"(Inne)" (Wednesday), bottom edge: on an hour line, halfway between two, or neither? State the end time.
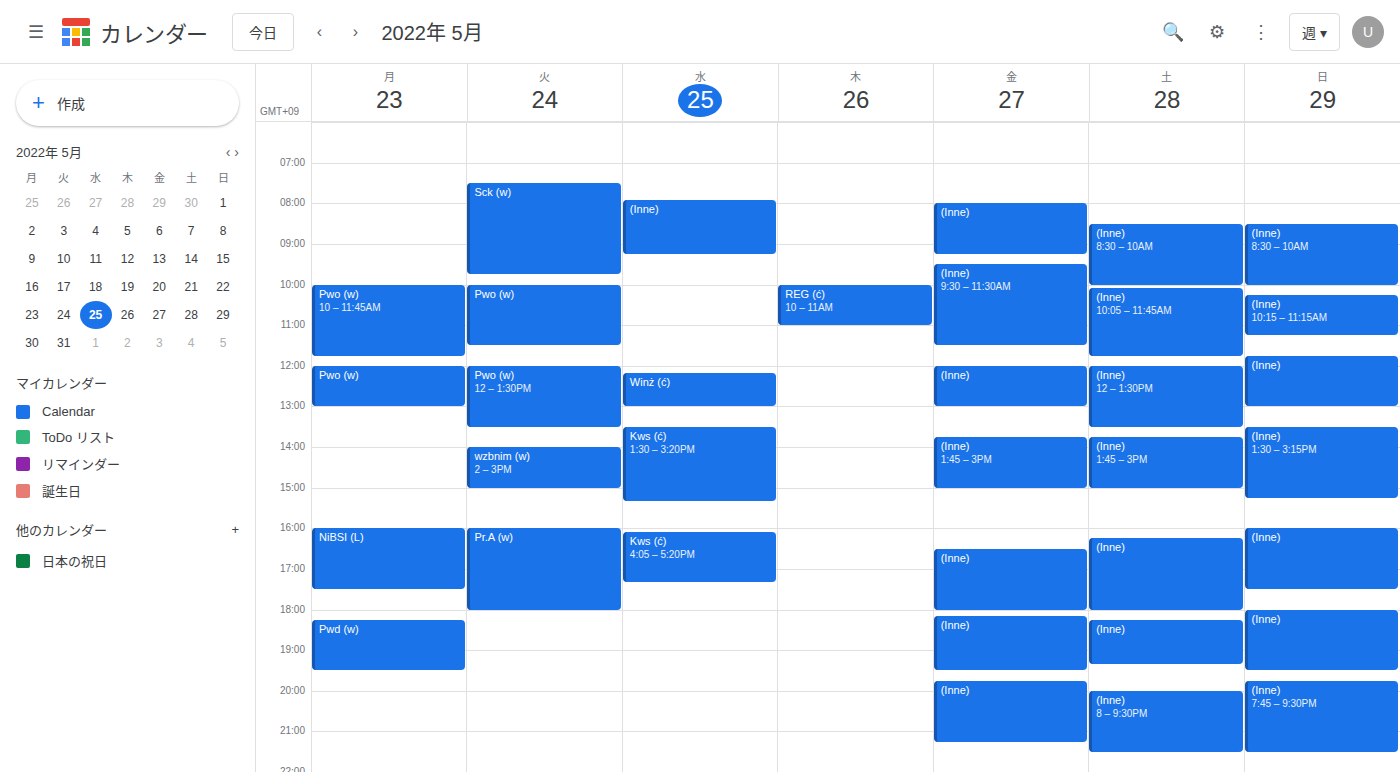
9:15 AM -- neither: a quarter of the way from the 9 AM line to the 10 AM line.